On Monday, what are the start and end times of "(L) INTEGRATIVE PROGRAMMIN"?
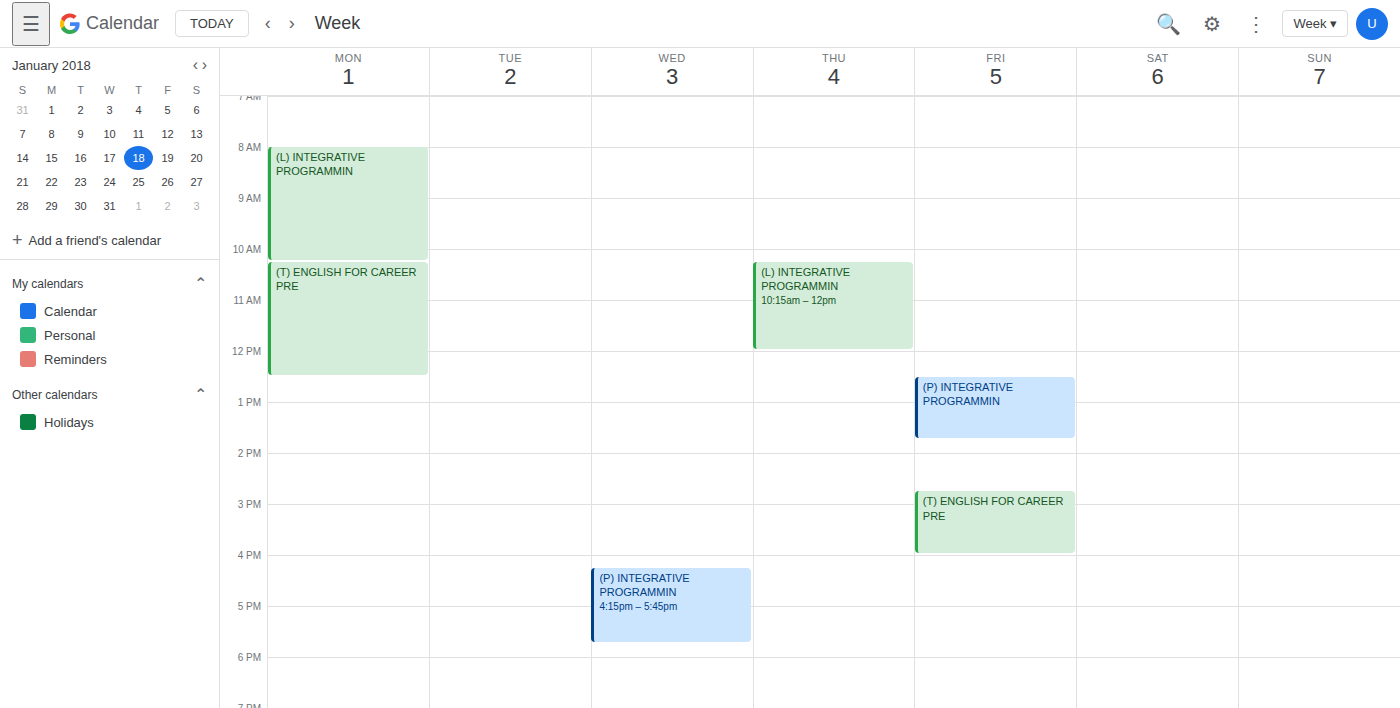
8:00 AM to 10:15 AM